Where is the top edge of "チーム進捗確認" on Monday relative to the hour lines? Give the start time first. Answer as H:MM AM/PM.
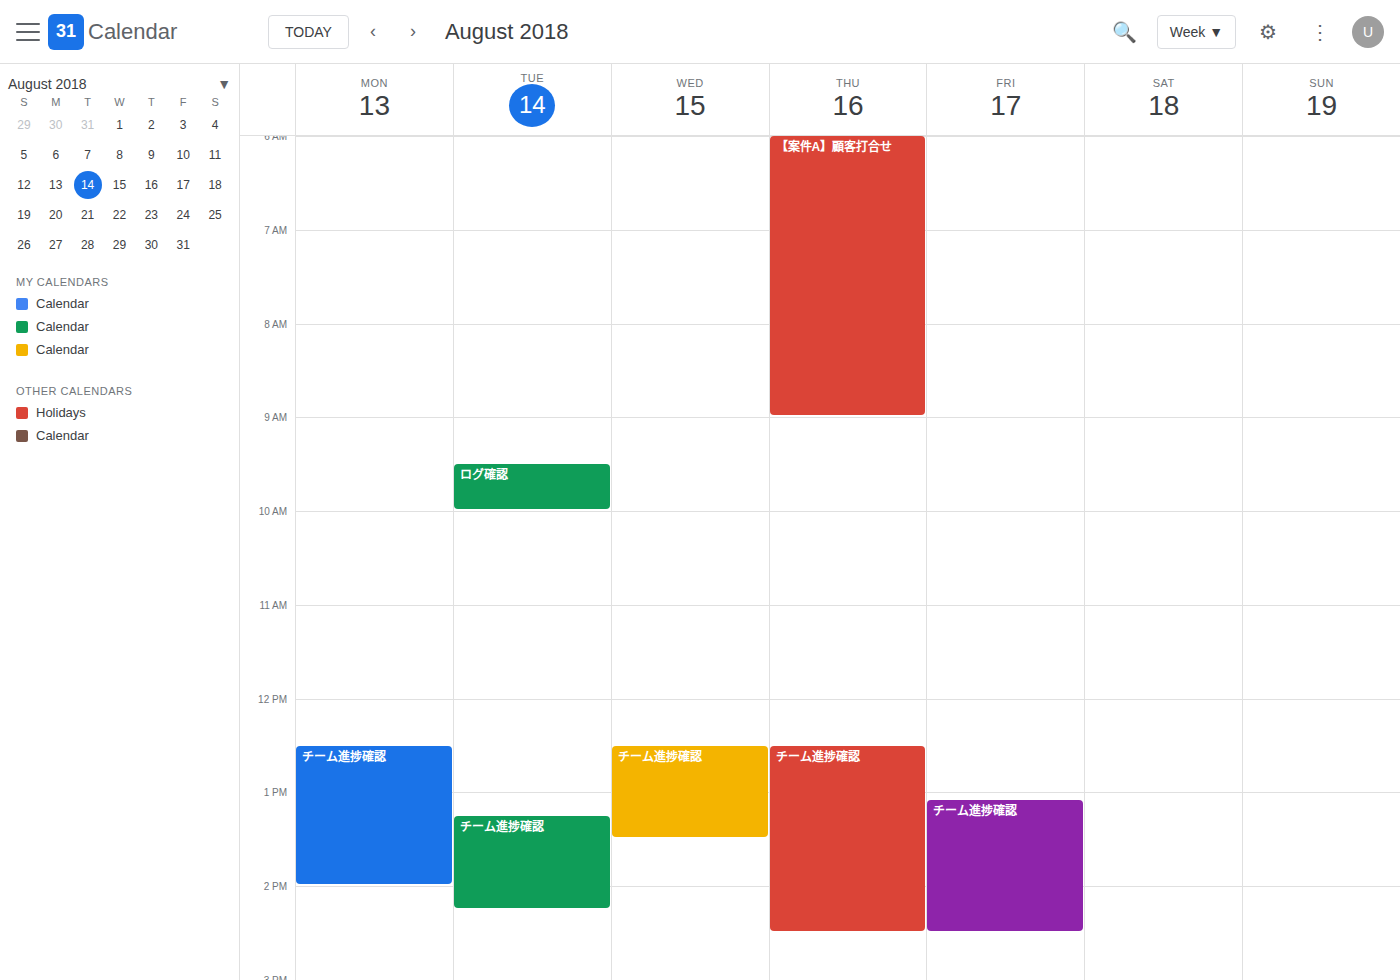
12:30 PM -- halfway between the 12 PM and 1 PM lines.